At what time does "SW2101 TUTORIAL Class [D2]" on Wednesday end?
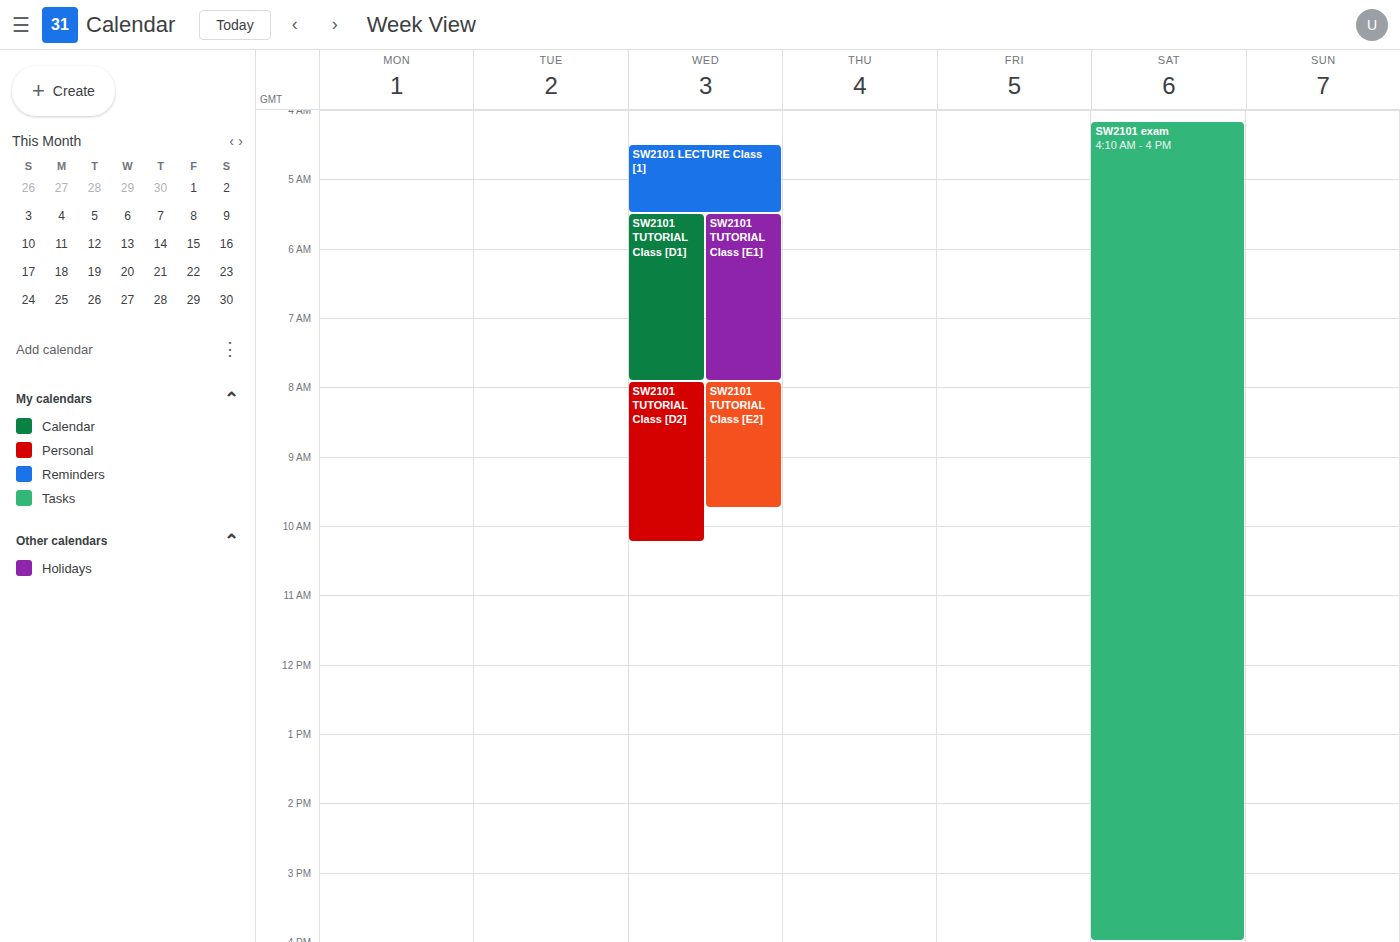
10:15 AM